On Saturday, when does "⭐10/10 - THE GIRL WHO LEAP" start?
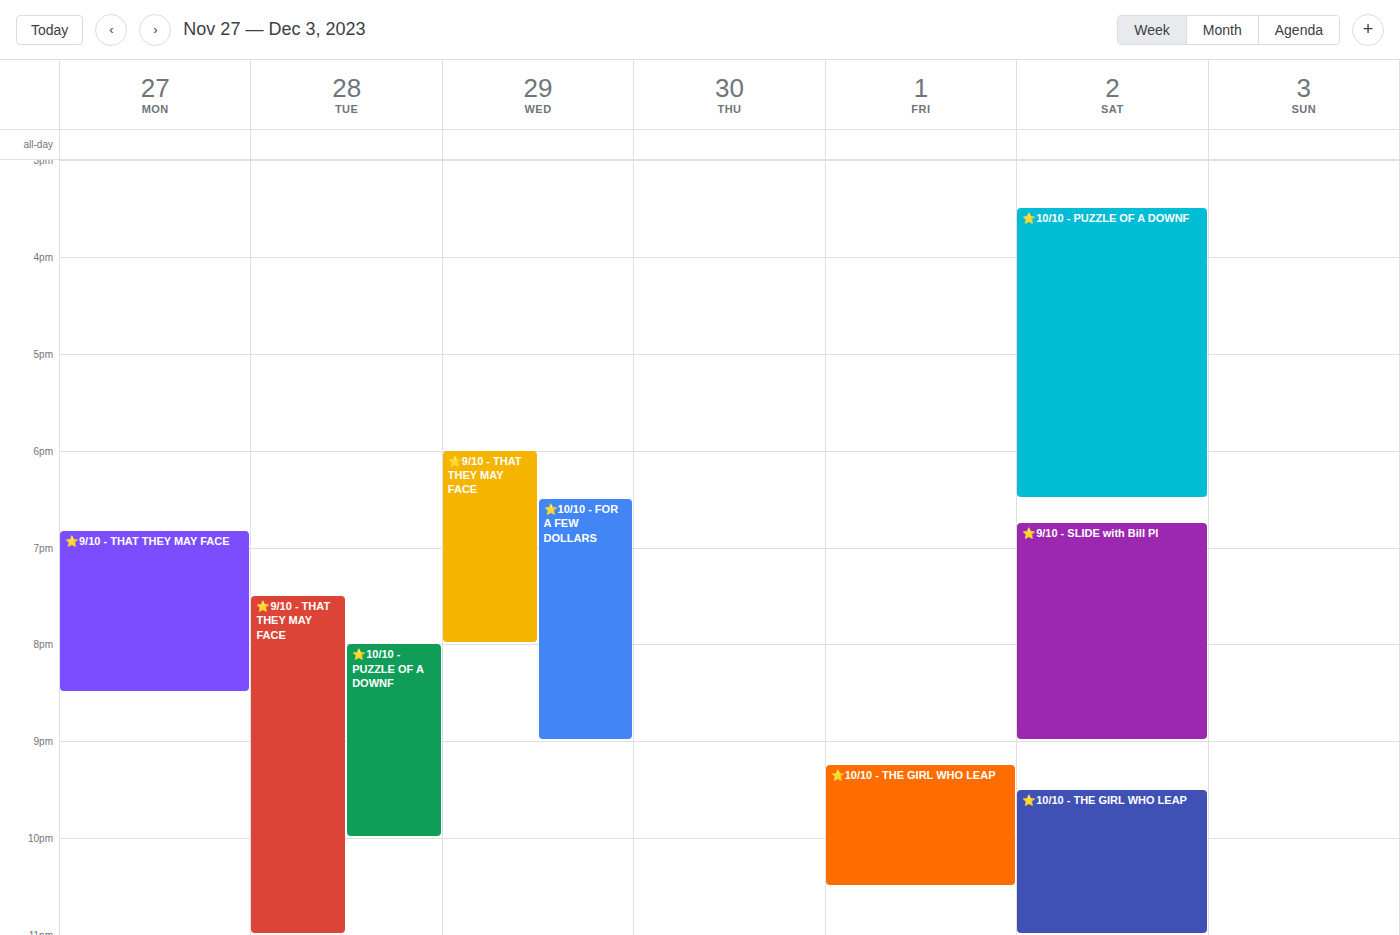
9:30 PM